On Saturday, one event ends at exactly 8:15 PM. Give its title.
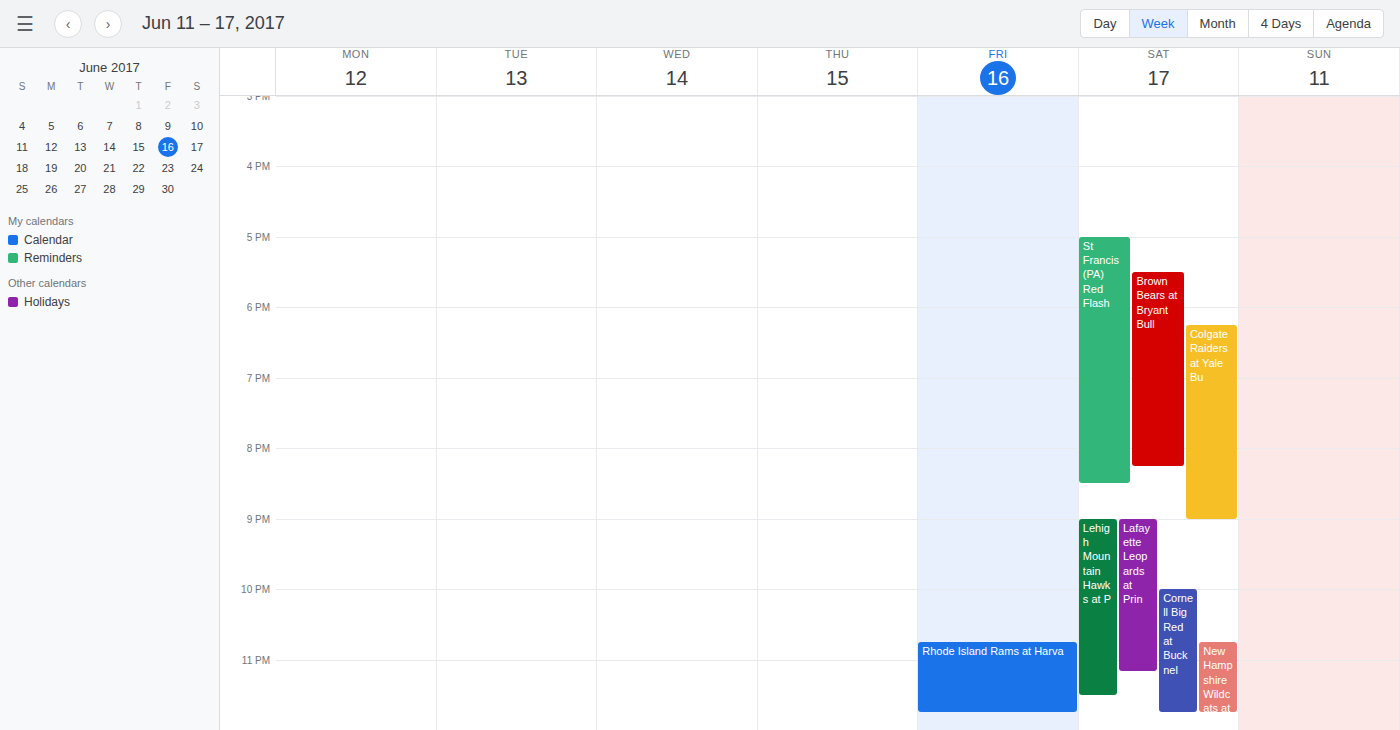
"Brown Bears at Bryant Bull"